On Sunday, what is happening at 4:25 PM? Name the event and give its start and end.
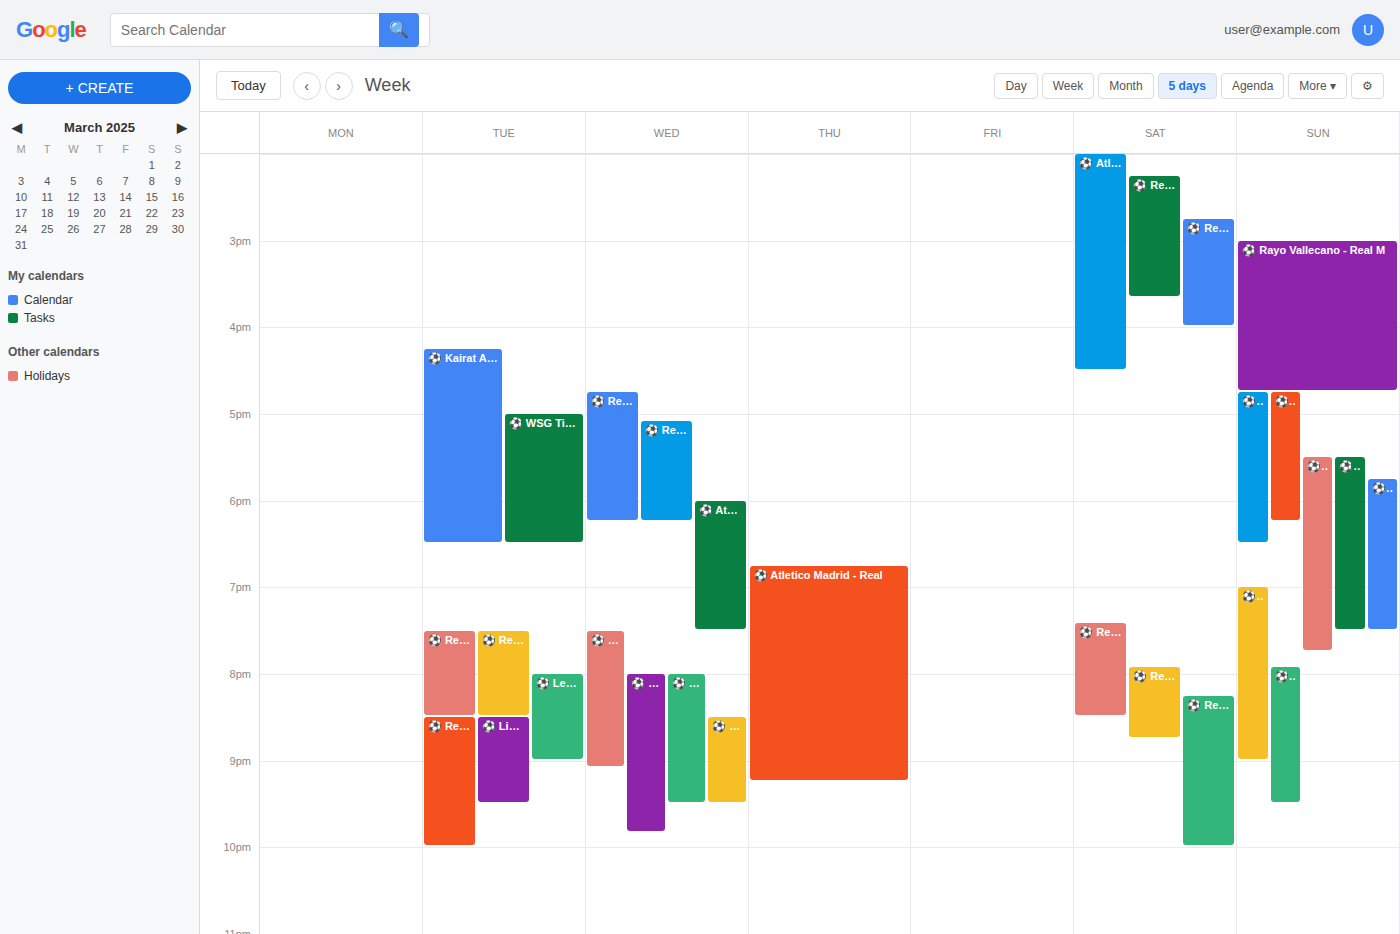
"⚽️ Rayo Vallecano - Real M", 3:00 PM to 4:45 PM